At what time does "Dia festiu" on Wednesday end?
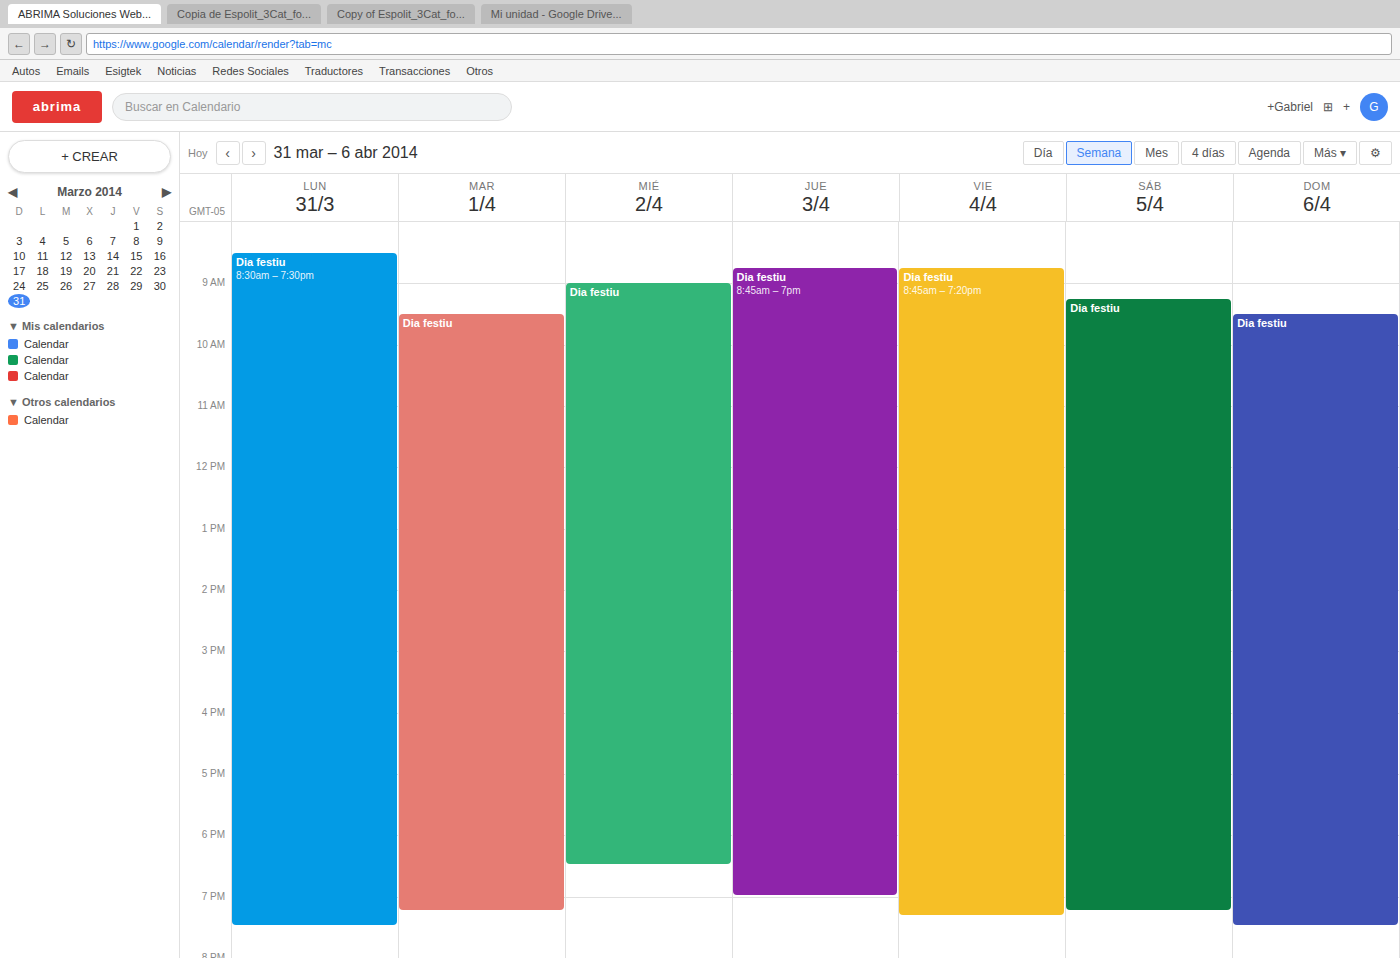
6:30 PM